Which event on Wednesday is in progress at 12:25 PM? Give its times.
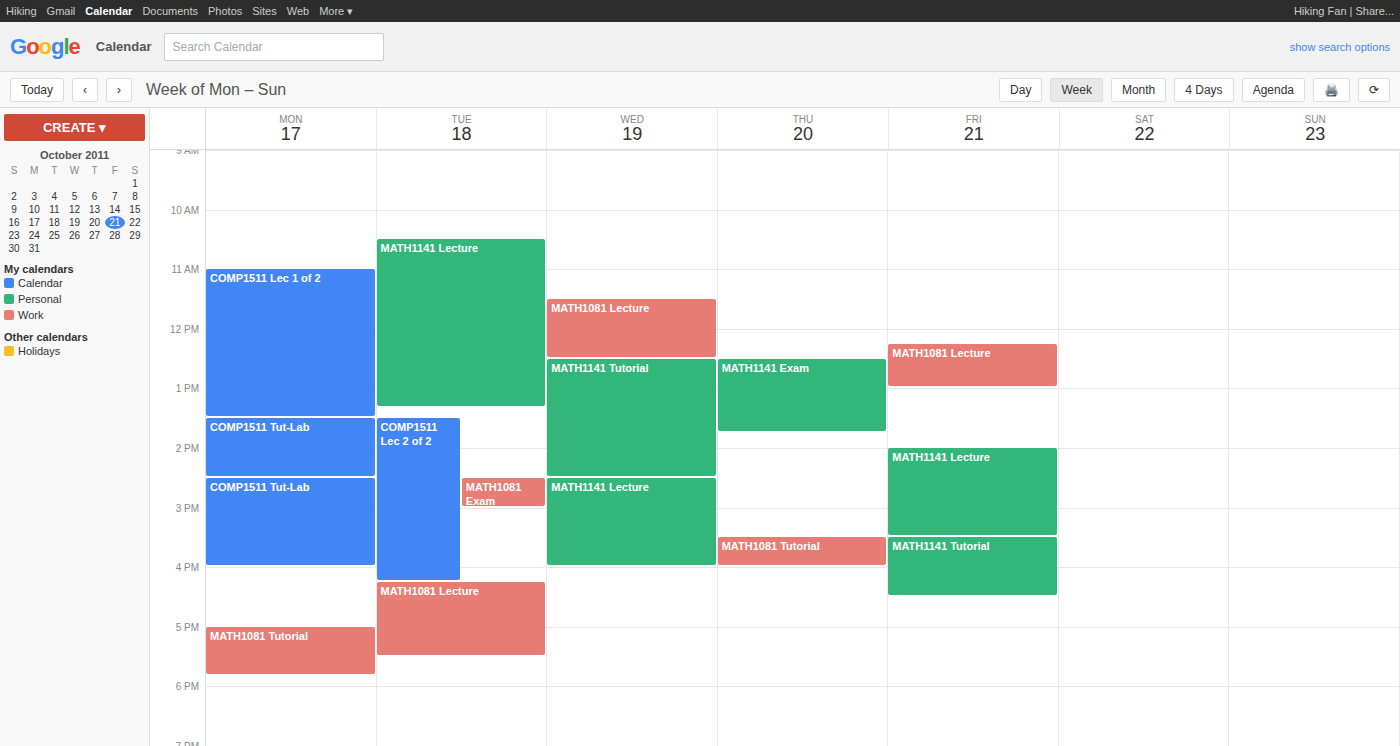
"MATH1081 Lecture", 11:30 AM to 12:30 PM